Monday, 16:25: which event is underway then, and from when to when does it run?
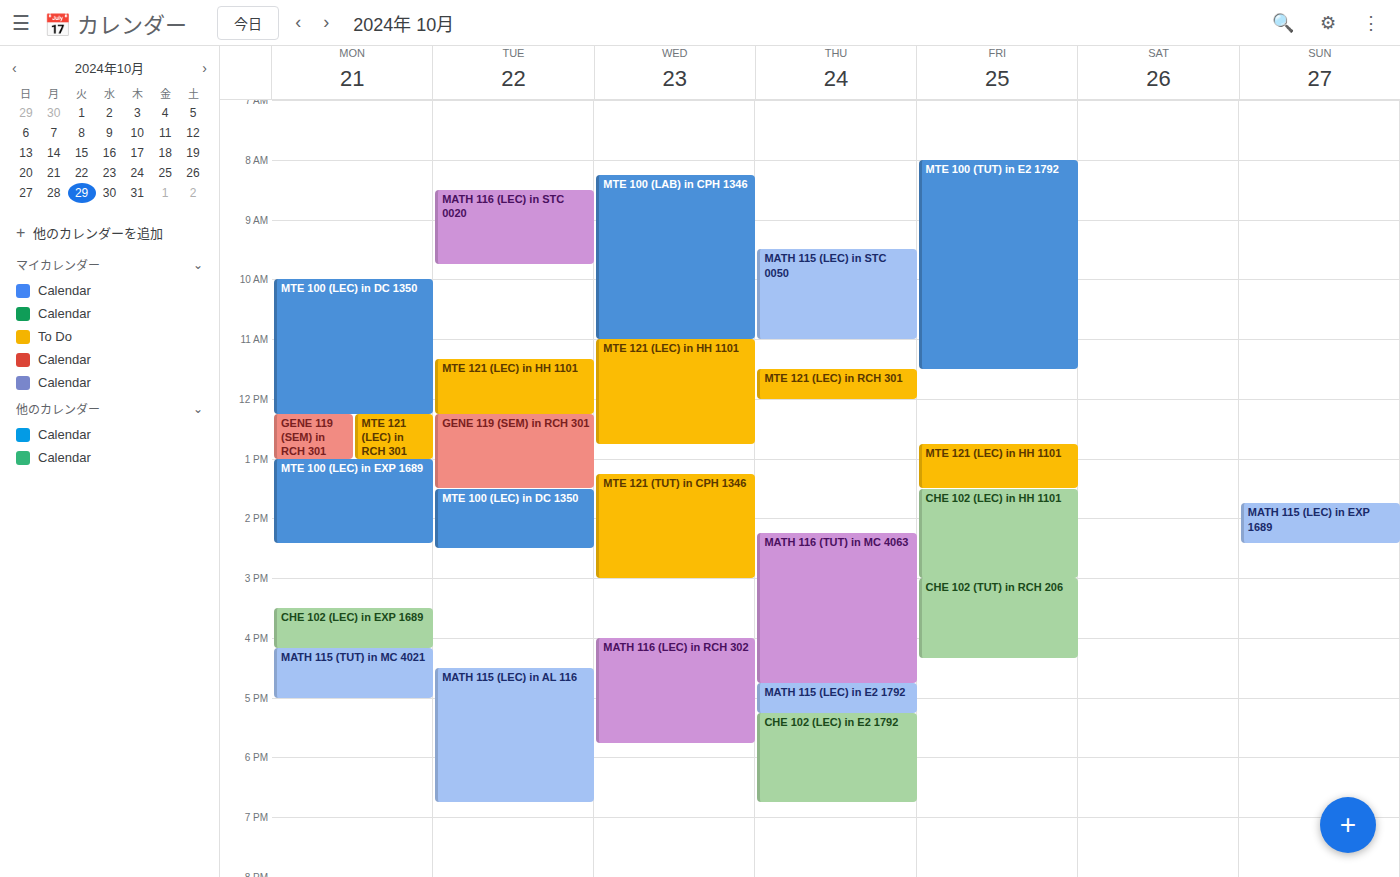
"MATH 115 (TUT) in MC 4021", 16:10 to 17:00